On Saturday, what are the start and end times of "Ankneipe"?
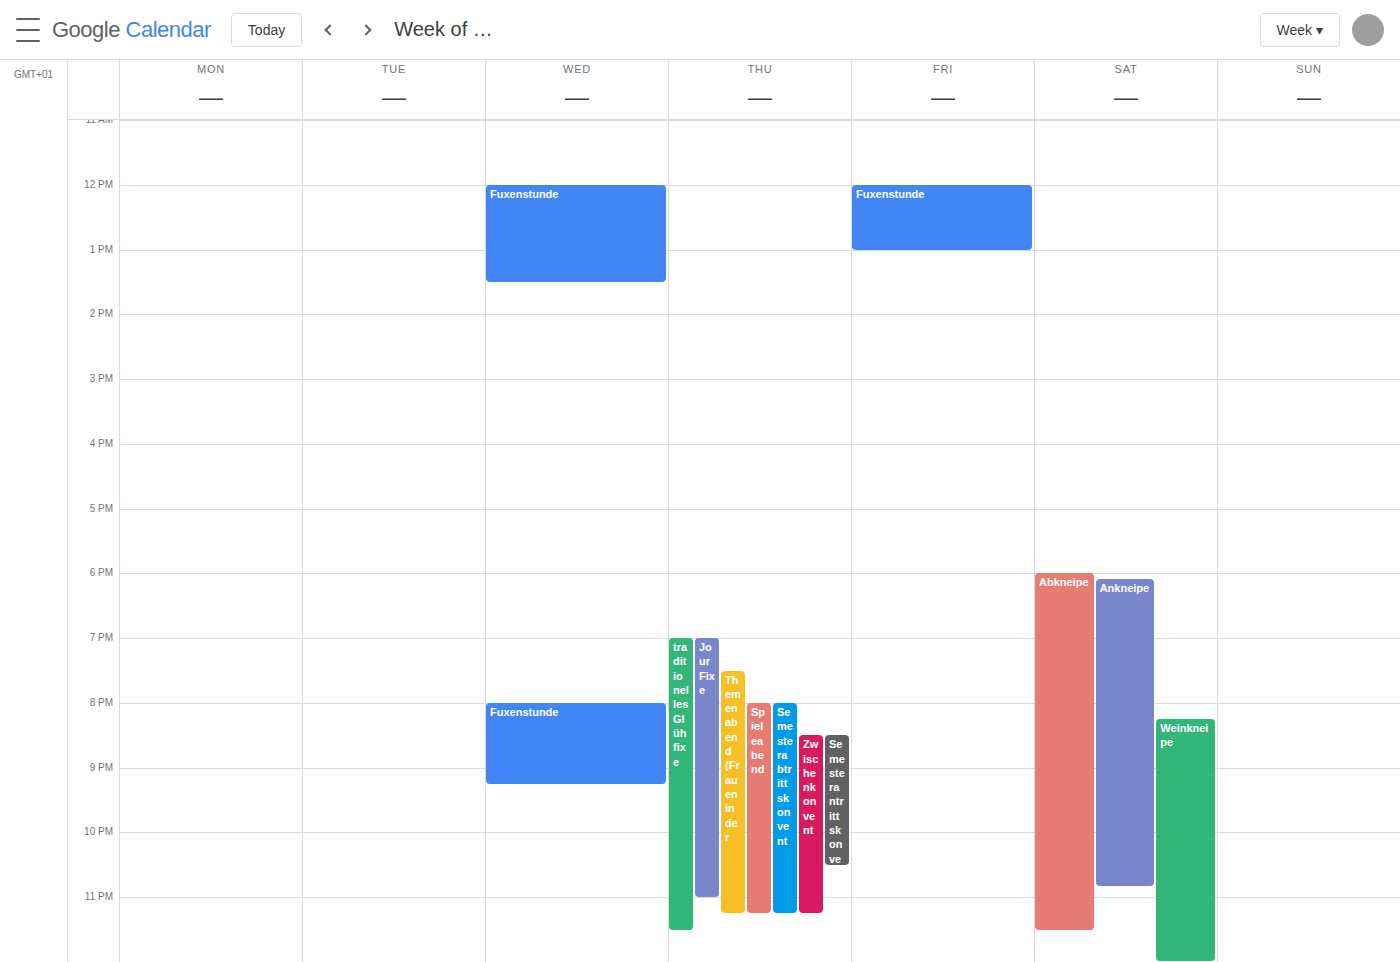
6:05 PM to 10:50 PM